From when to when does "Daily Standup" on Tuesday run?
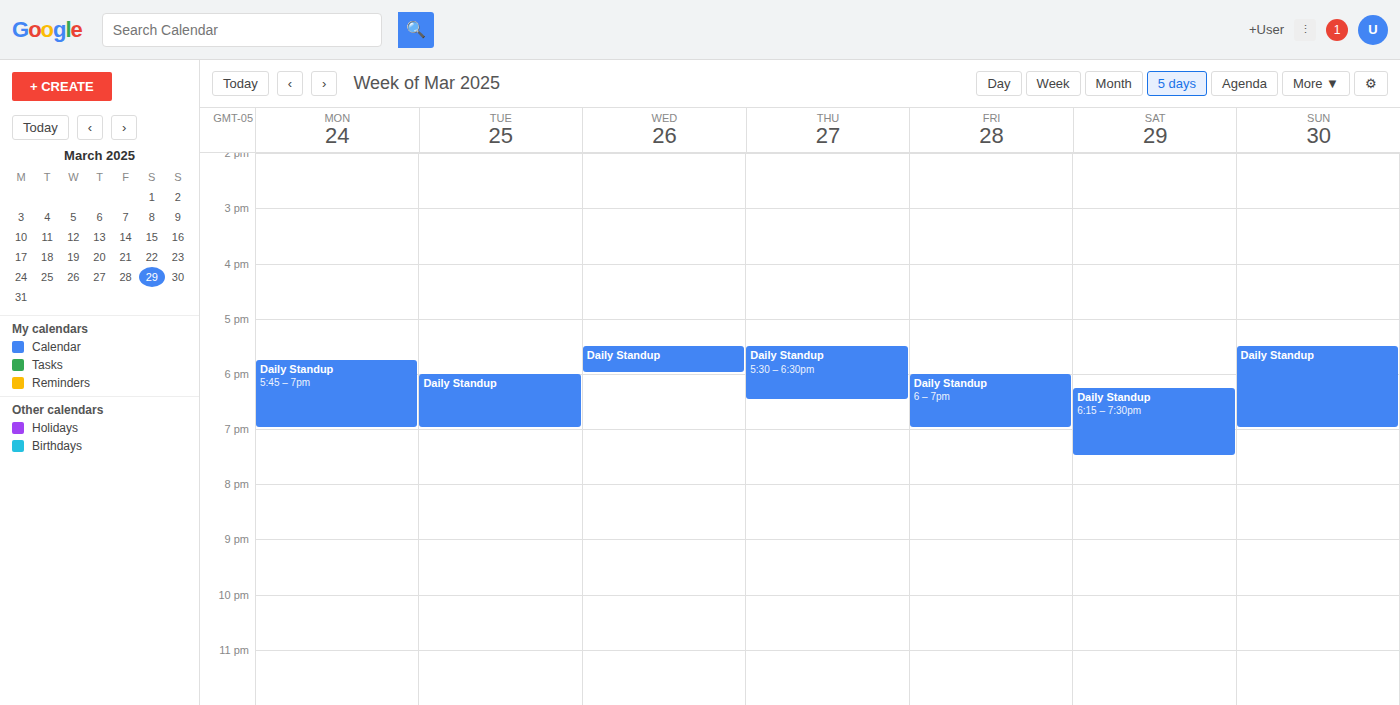
6:00 PM to 7:00 PM